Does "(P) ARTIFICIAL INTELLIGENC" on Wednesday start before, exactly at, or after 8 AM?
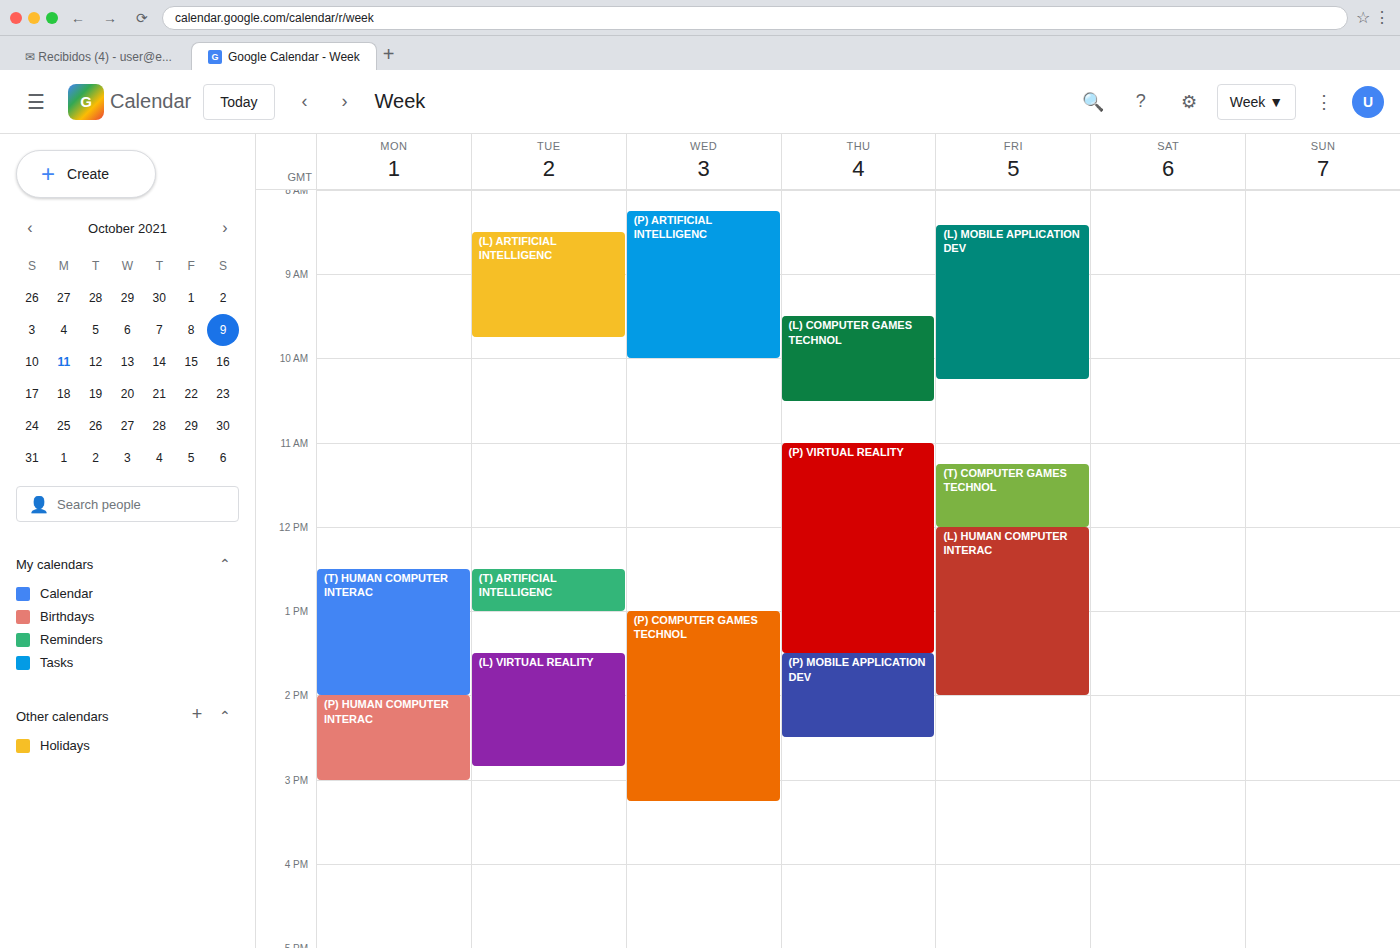
8:15 AM -- after 8 AM, 15 minutes below the 8 AM line.